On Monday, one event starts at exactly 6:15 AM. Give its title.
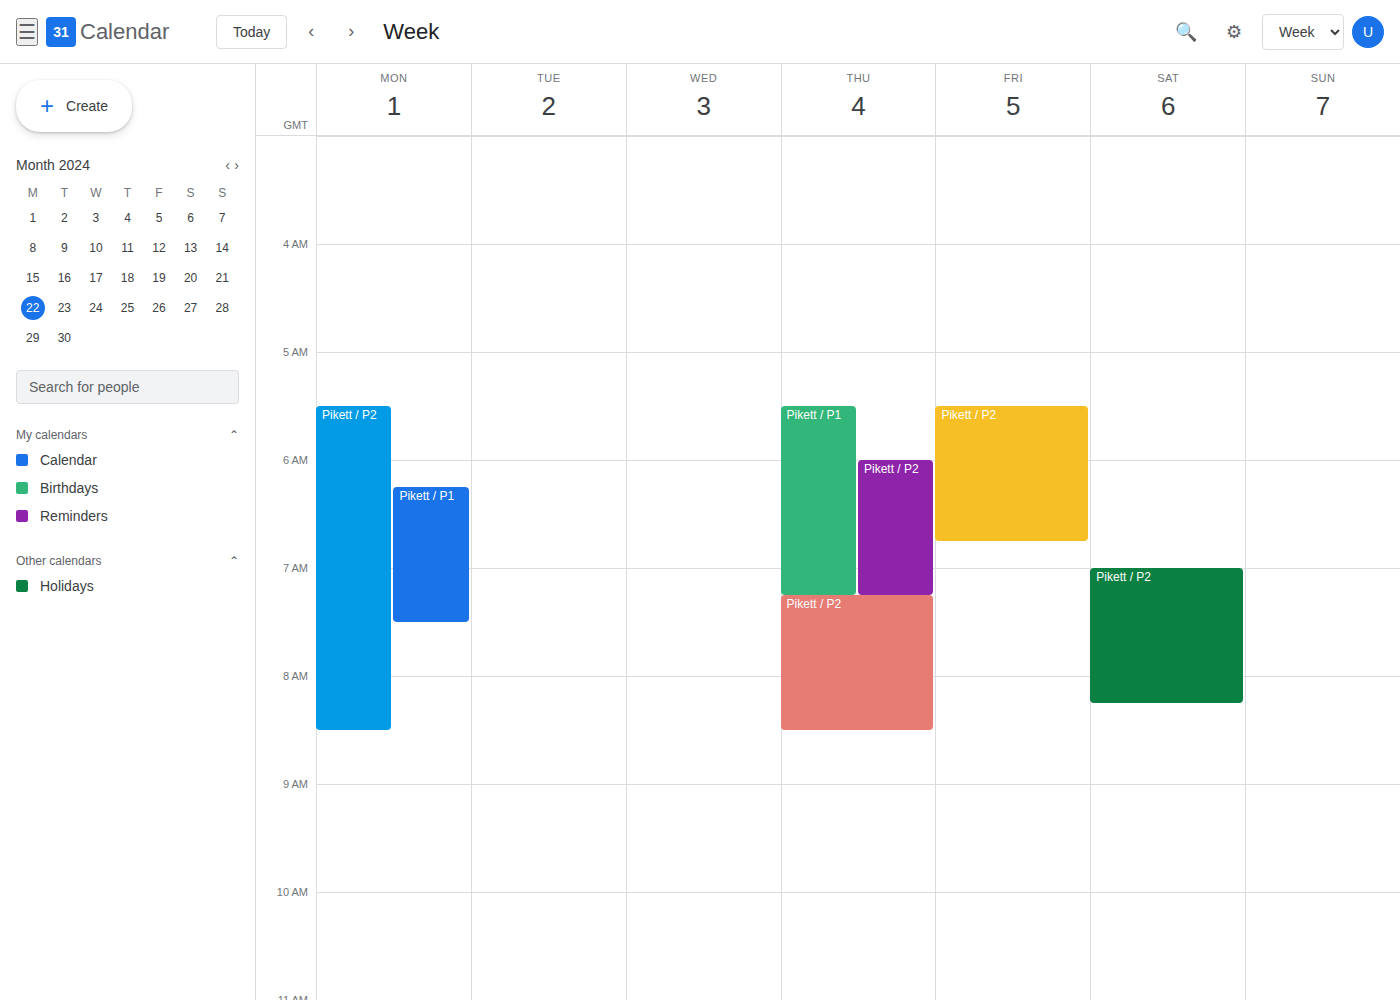
"Pikett / P1"